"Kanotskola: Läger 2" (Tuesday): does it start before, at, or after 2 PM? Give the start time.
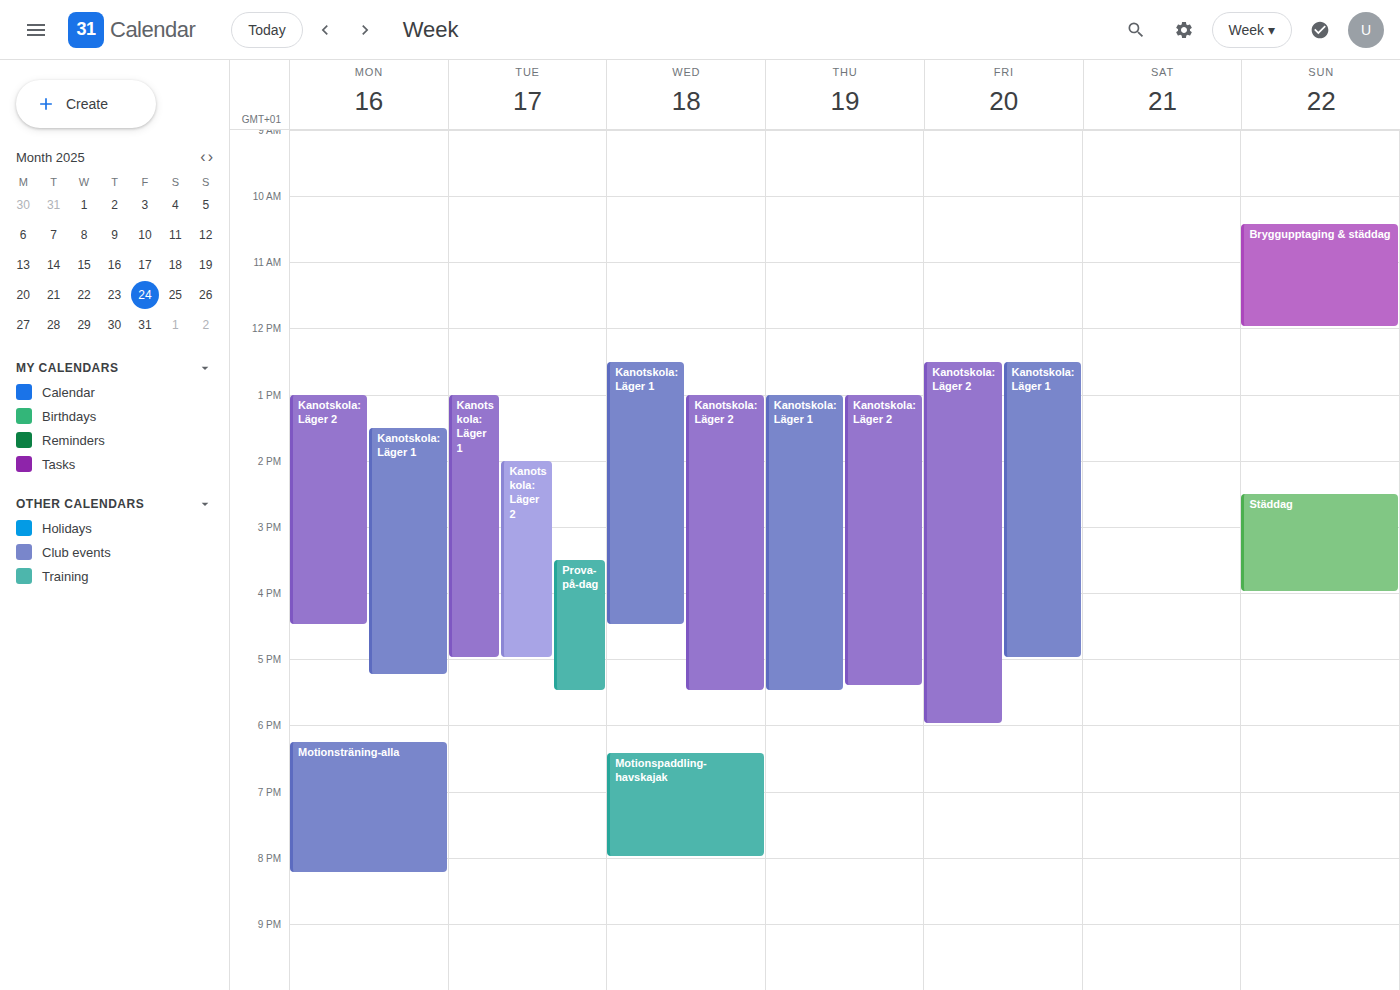
2:00 PM -- exactly at 2 PM, on the 2 PM line.